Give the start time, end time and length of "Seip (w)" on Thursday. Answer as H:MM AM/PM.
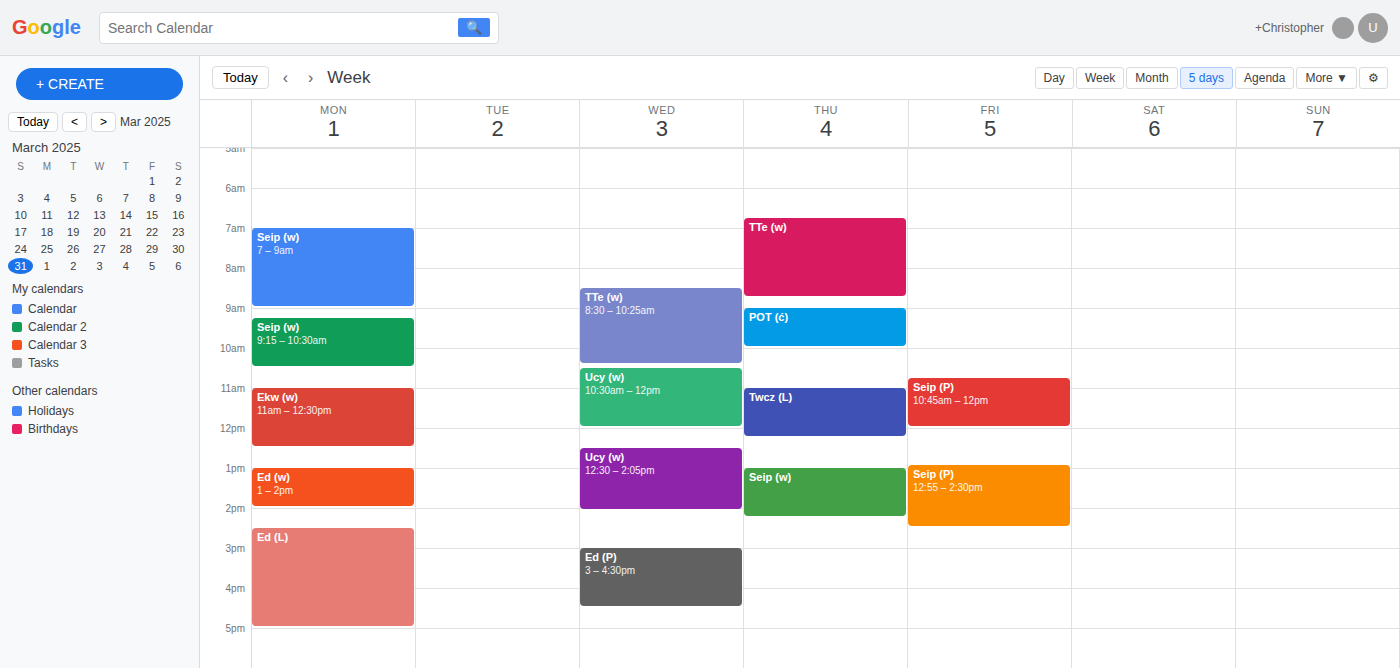
1:00 PM to 2:15 PM, 1 hour 15 minutes